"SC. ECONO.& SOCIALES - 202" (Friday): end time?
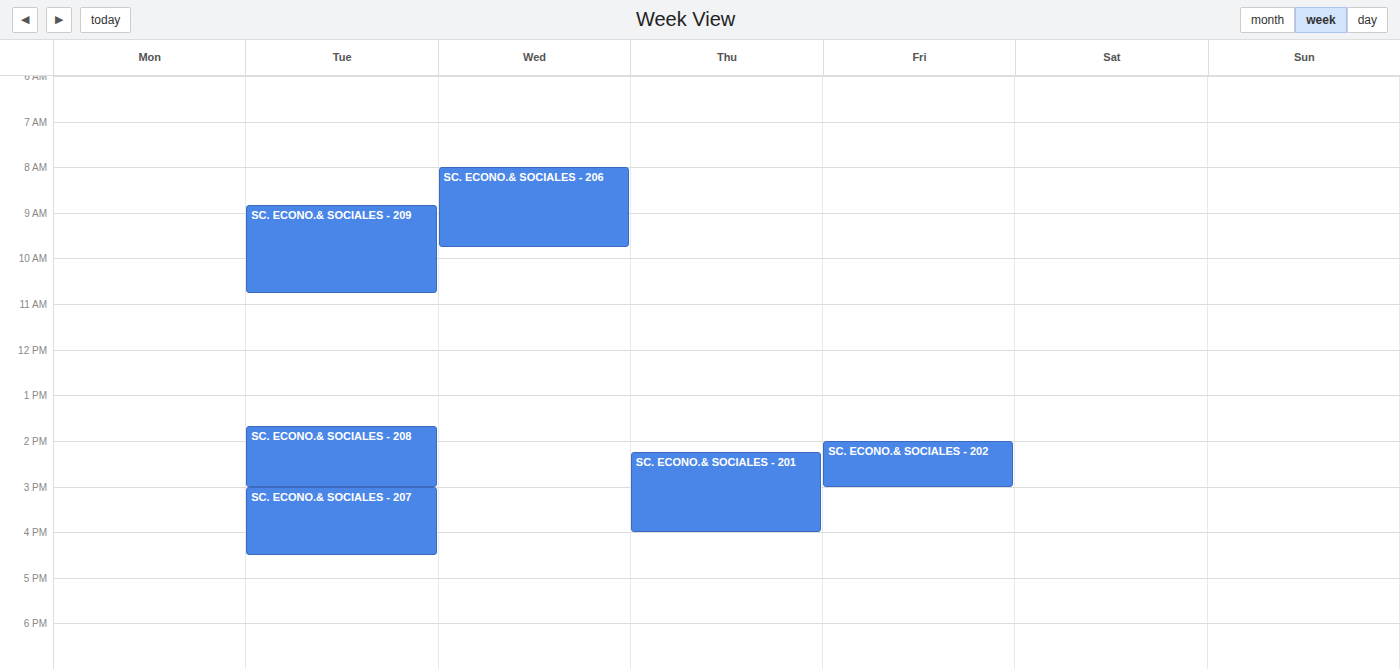
3:00 PM